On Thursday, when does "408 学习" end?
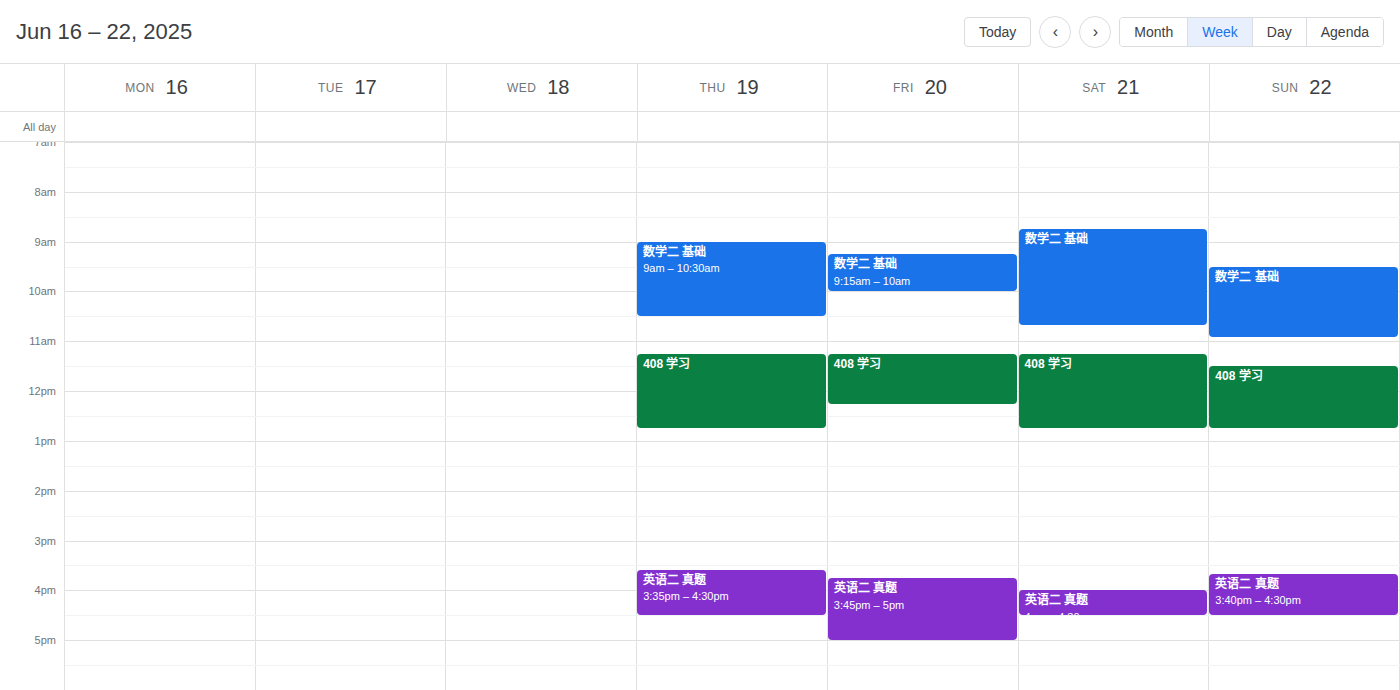
12:45 PM